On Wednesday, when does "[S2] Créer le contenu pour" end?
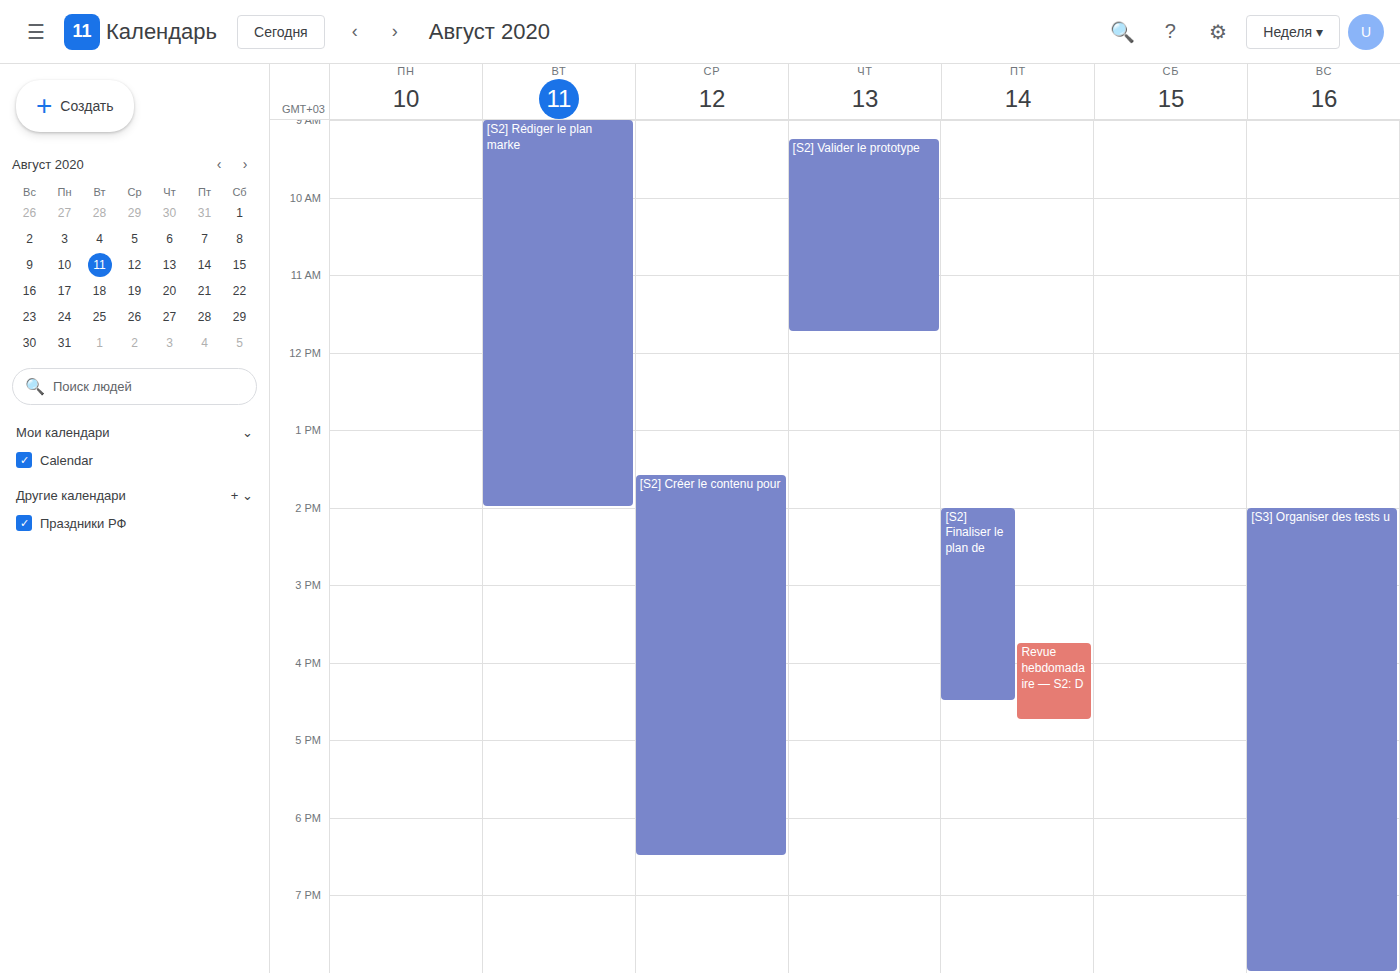
6:30 PM